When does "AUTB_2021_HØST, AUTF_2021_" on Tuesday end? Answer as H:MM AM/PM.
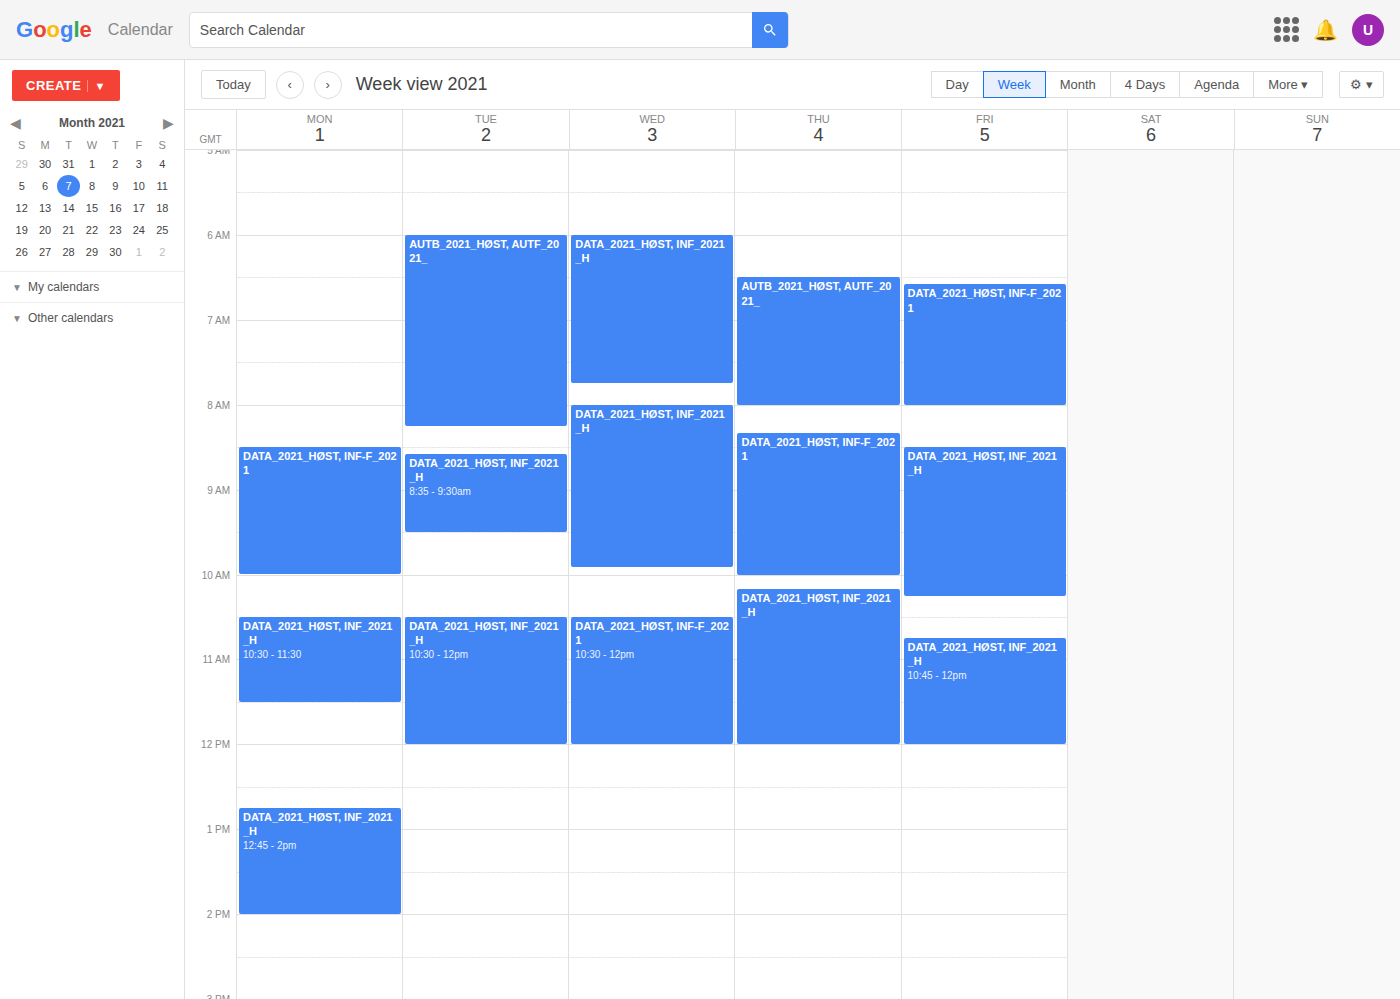
8:15 AM